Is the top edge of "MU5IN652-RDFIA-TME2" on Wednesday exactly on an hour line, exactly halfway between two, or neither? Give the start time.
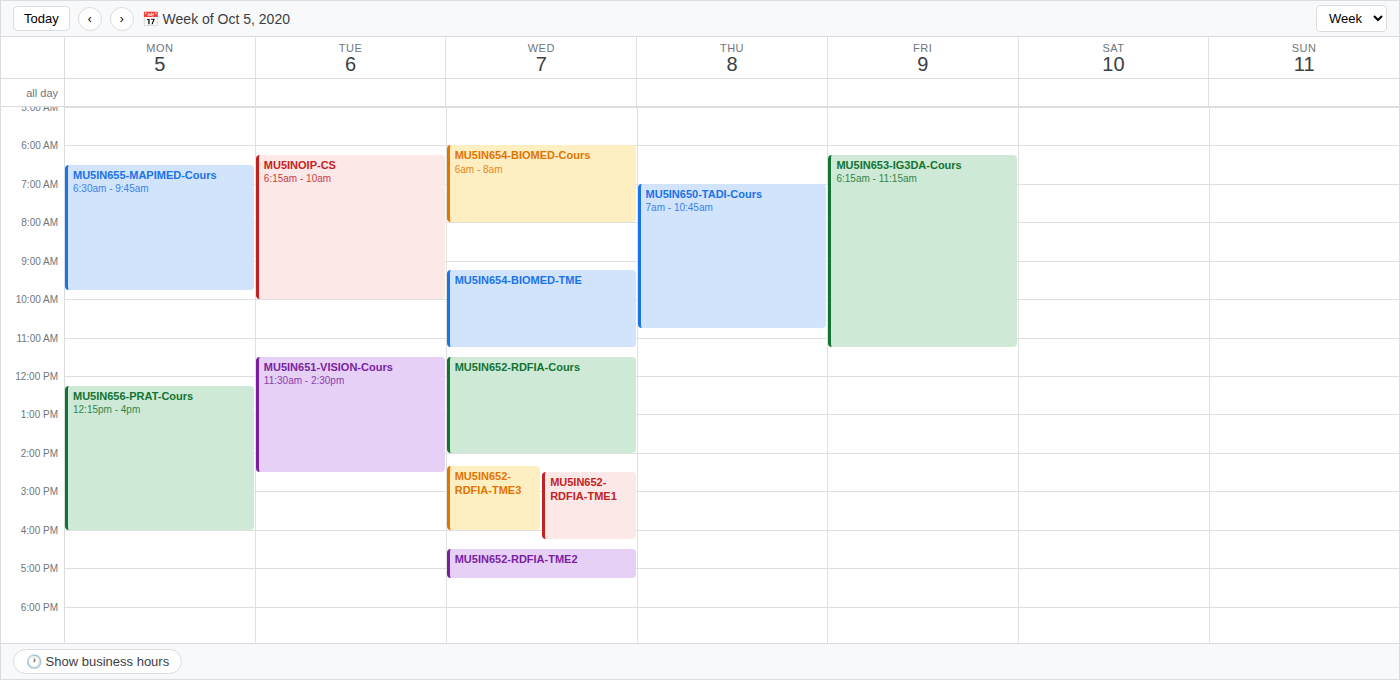
16:30 -- halfway between the 16:00 and 17:00 lines.